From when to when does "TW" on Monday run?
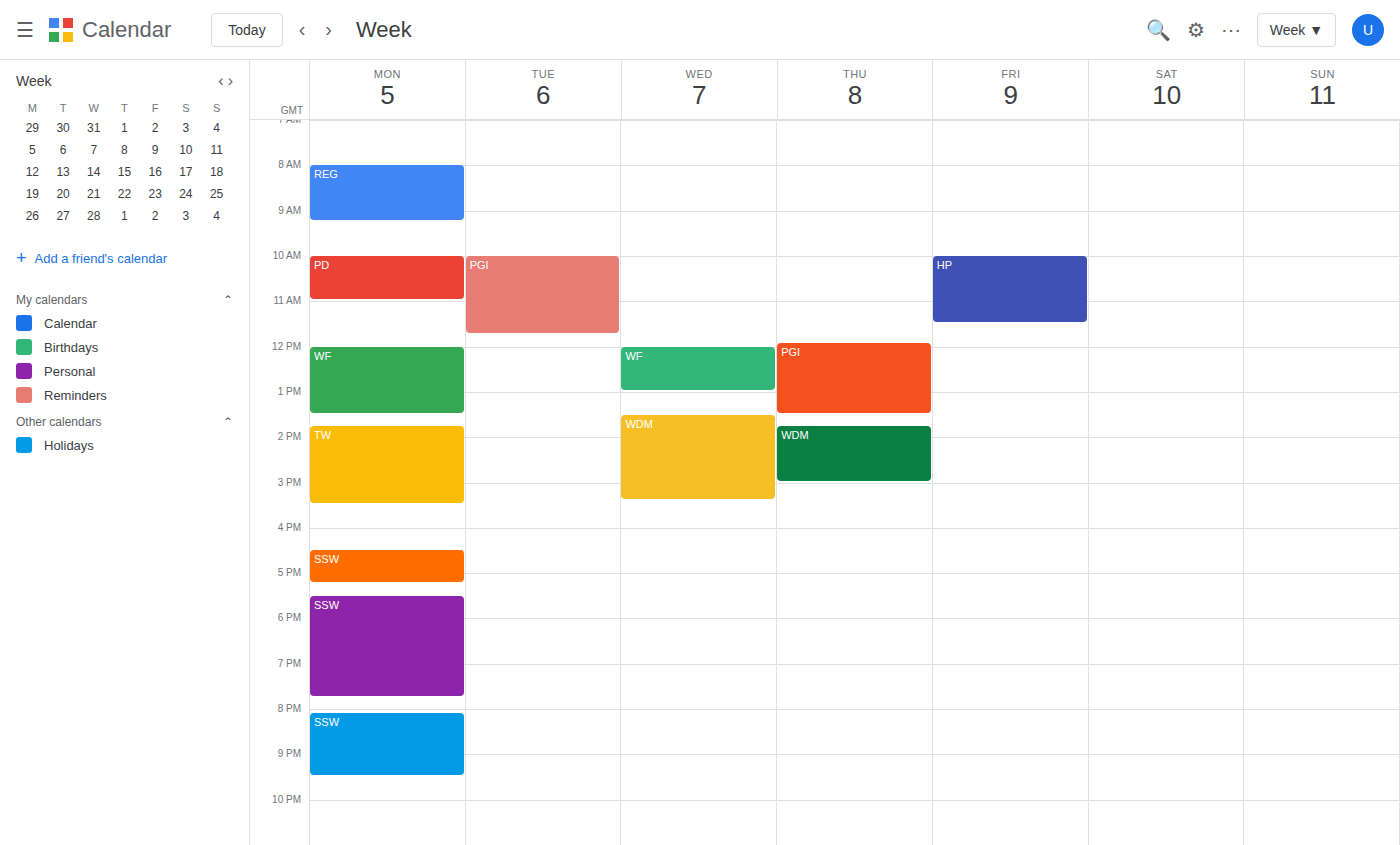
1:45 PM to 3:30 PM